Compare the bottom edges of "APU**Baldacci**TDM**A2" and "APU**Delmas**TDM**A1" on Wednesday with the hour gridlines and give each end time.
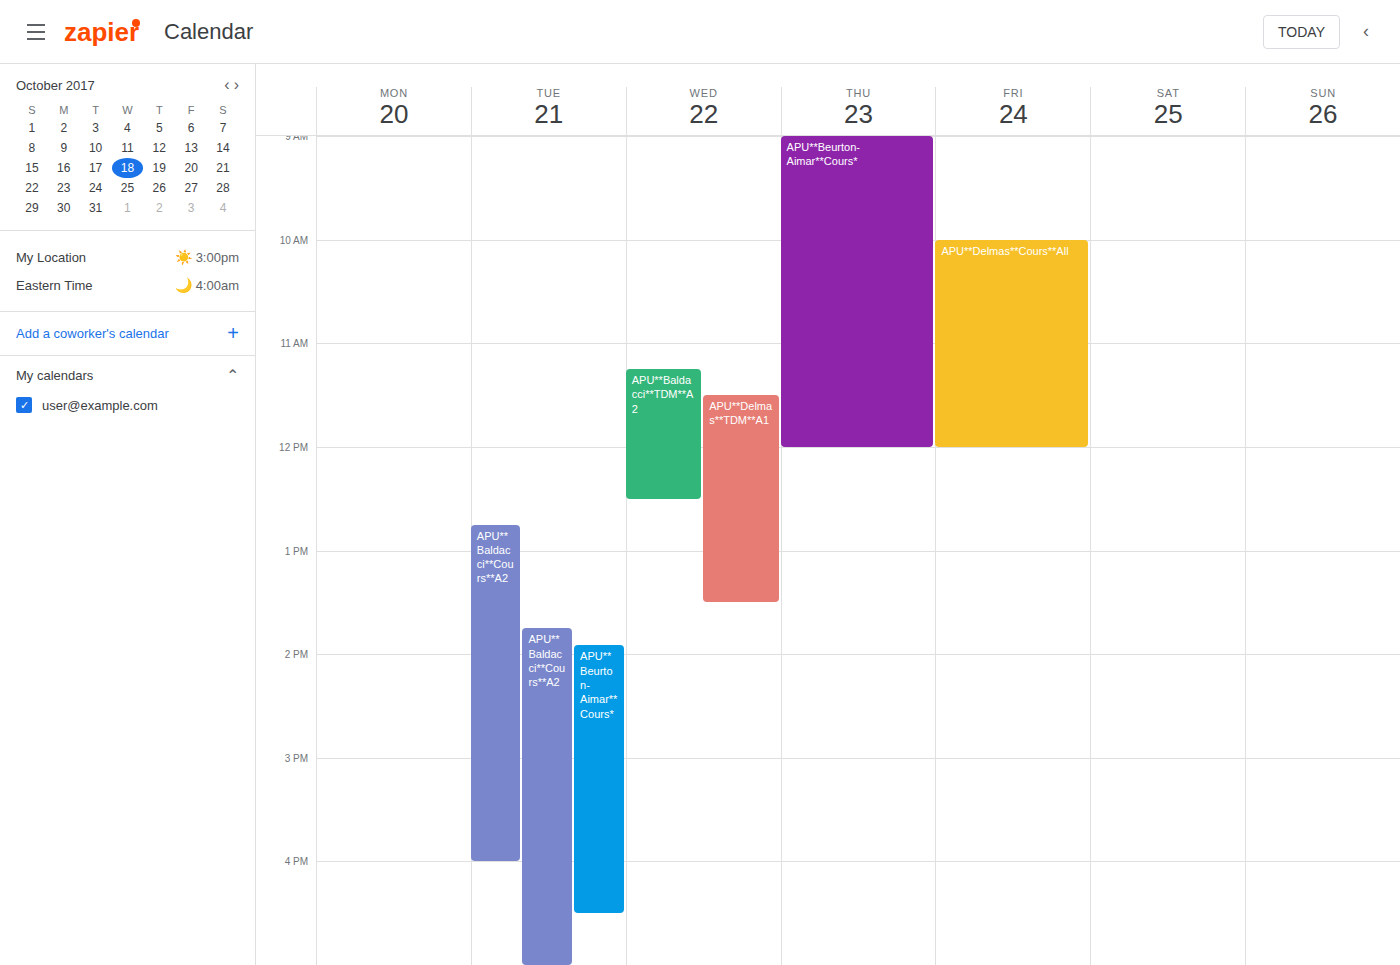
"APU**Baldacci**TDM**A2": 12:30, halfway between the 12:00 and 13:00 lines. "APU**Delmas**TDM**A1": 13:30, halfway between the 13:00 and 14:00 lines.